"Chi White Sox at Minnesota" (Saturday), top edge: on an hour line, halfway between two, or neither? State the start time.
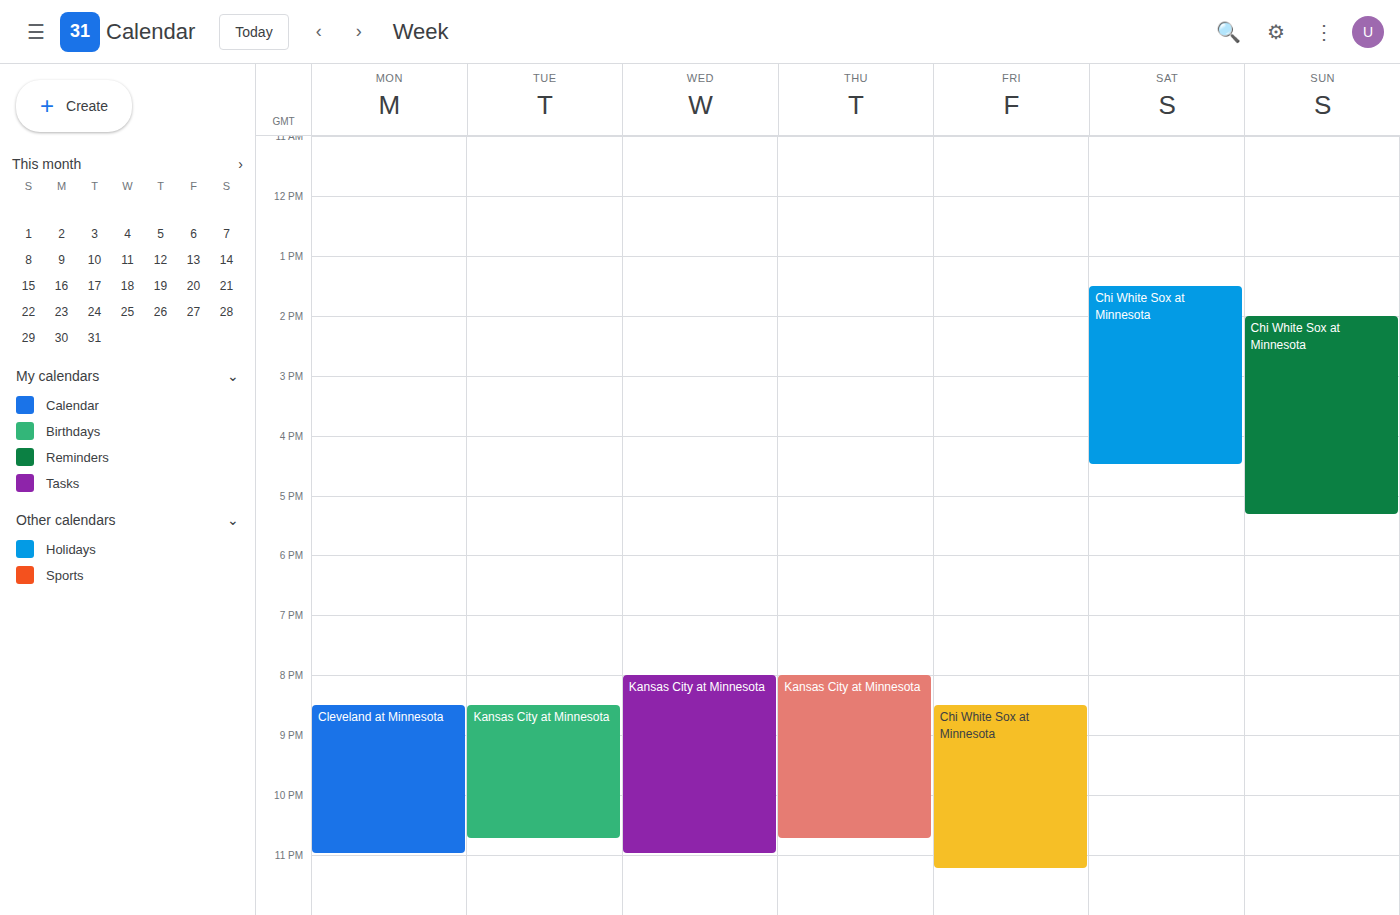
1:30 PM -- halfway between the 1 PM and 2 PM lines.